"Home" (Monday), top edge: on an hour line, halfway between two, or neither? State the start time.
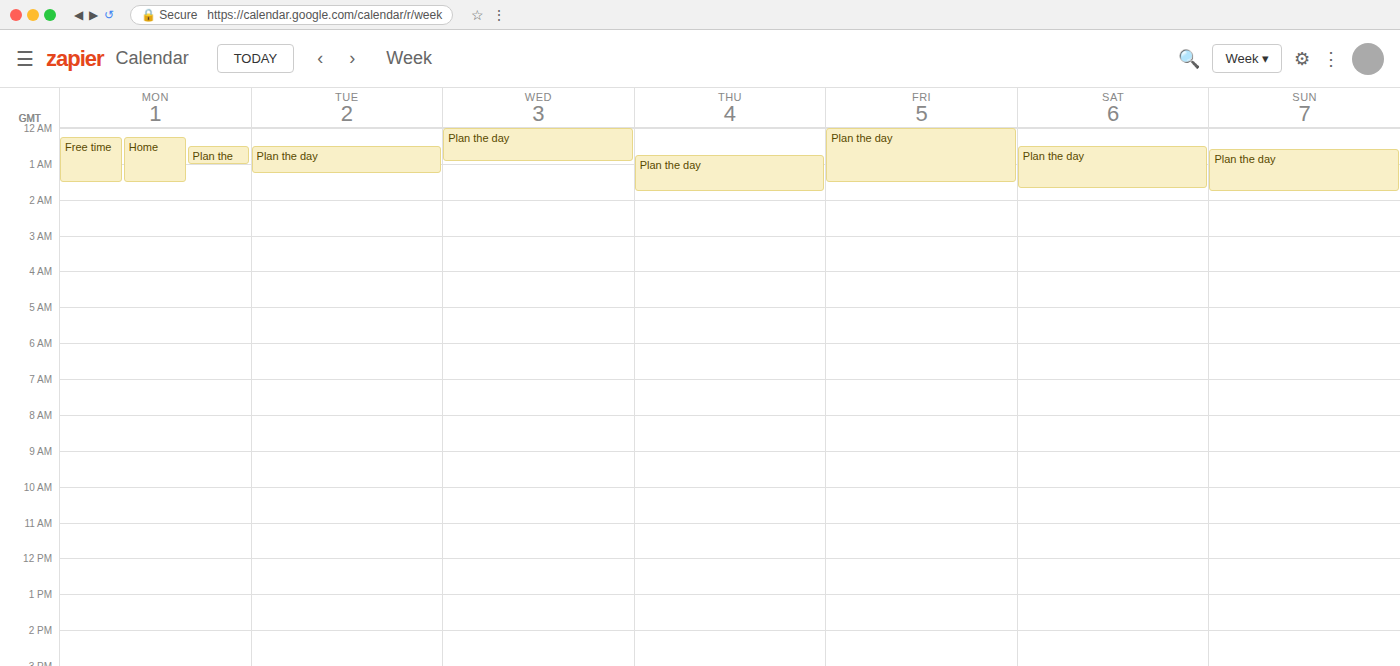
12:15 AM -- neither: a quarter of the way from the 12 AM line to the 1 AM line.